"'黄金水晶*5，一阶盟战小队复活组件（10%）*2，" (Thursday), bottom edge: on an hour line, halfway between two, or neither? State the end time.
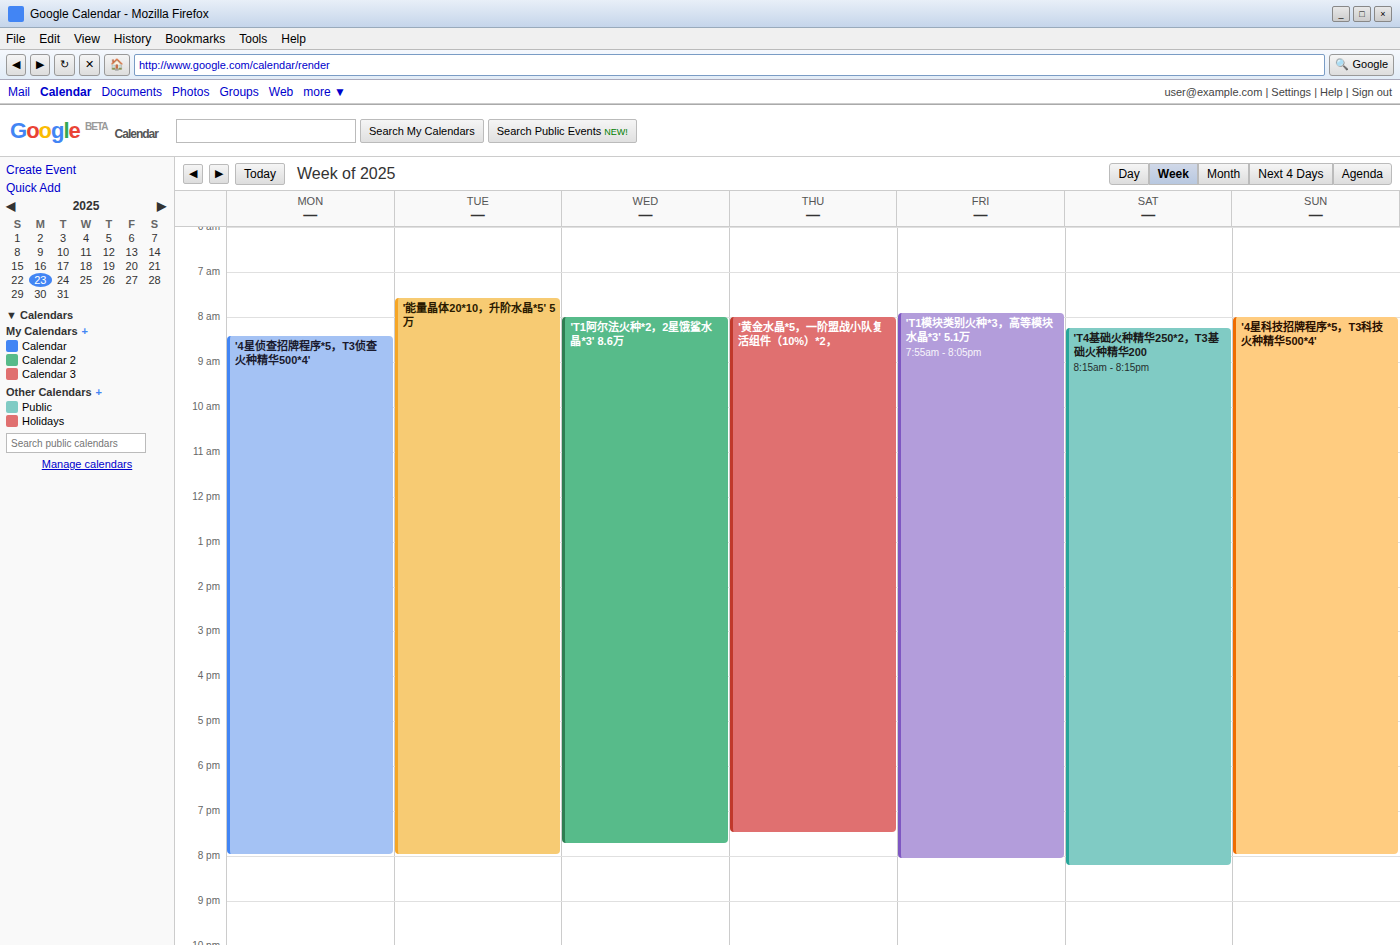
19:30 -- halfway between the 19:00 and 20:00 lines.